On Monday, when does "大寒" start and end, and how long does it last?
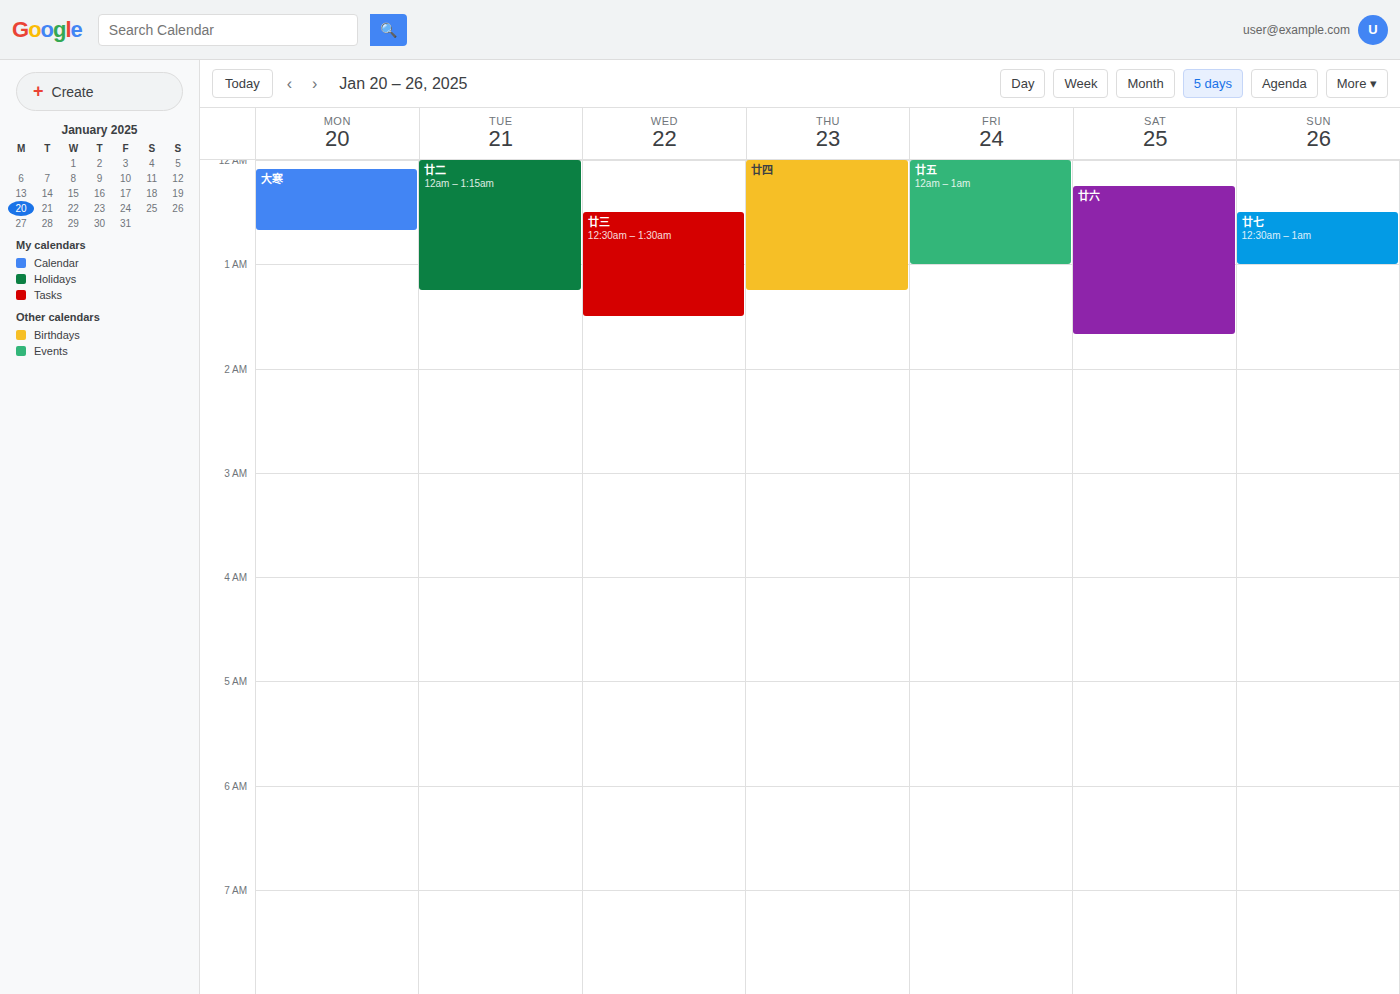
12:05 AM to 12:40 AM, 35 minutes